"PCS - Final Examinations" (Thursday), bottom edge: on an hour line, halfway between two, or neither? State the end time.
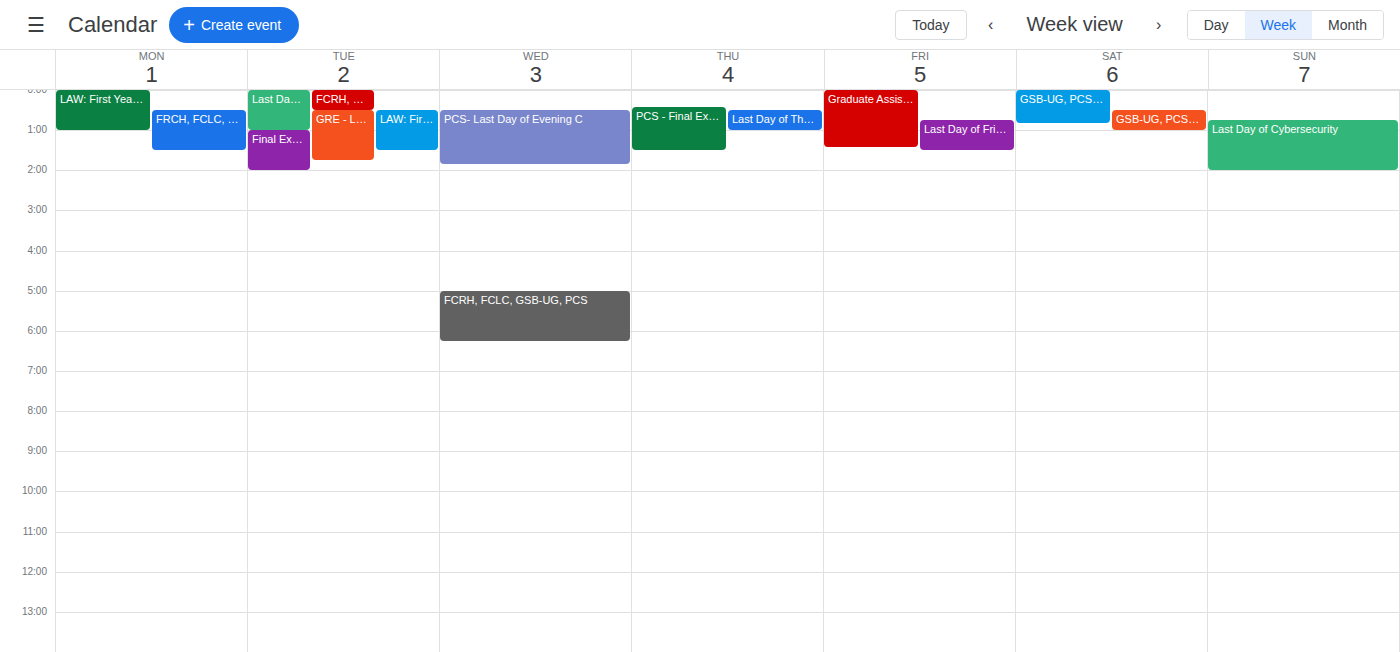
01:30 -- halfway between the 01:00 and 02:00 lines.